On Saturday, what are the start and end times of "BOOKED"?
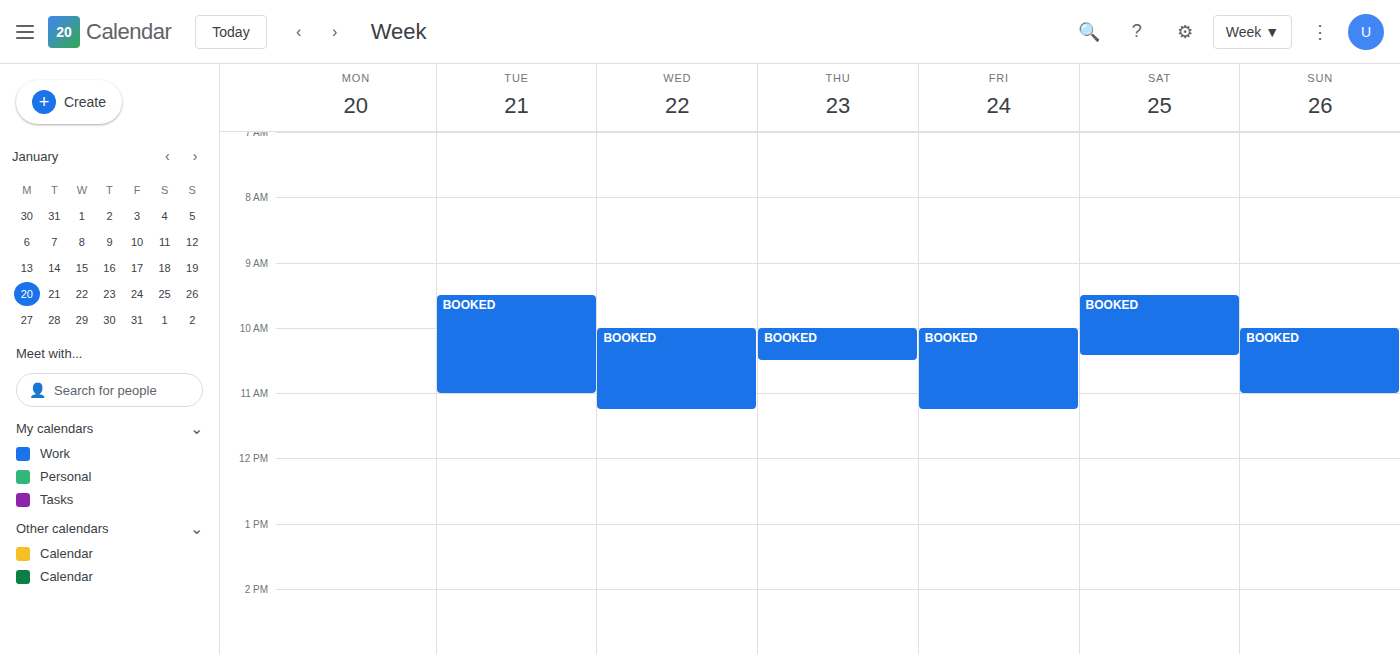
9:30 AM to 10:25 AM